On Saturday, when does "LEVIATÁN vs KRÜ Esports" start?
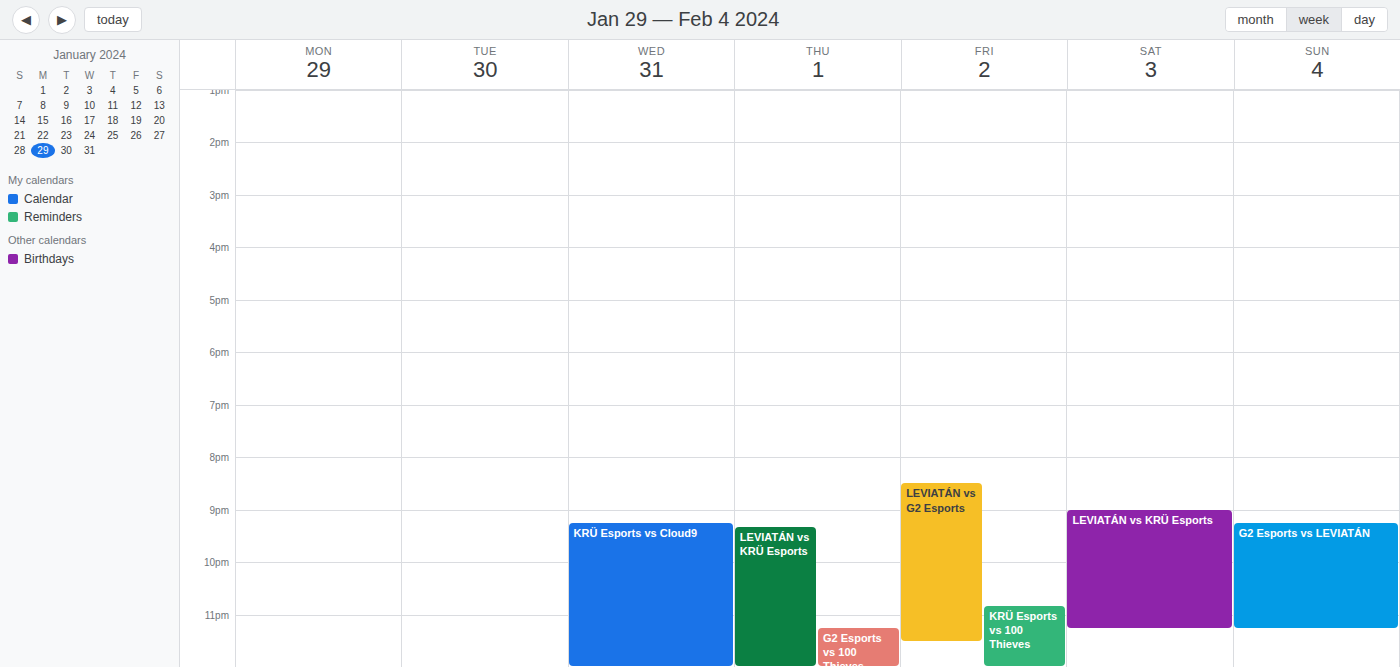
9:00 PM